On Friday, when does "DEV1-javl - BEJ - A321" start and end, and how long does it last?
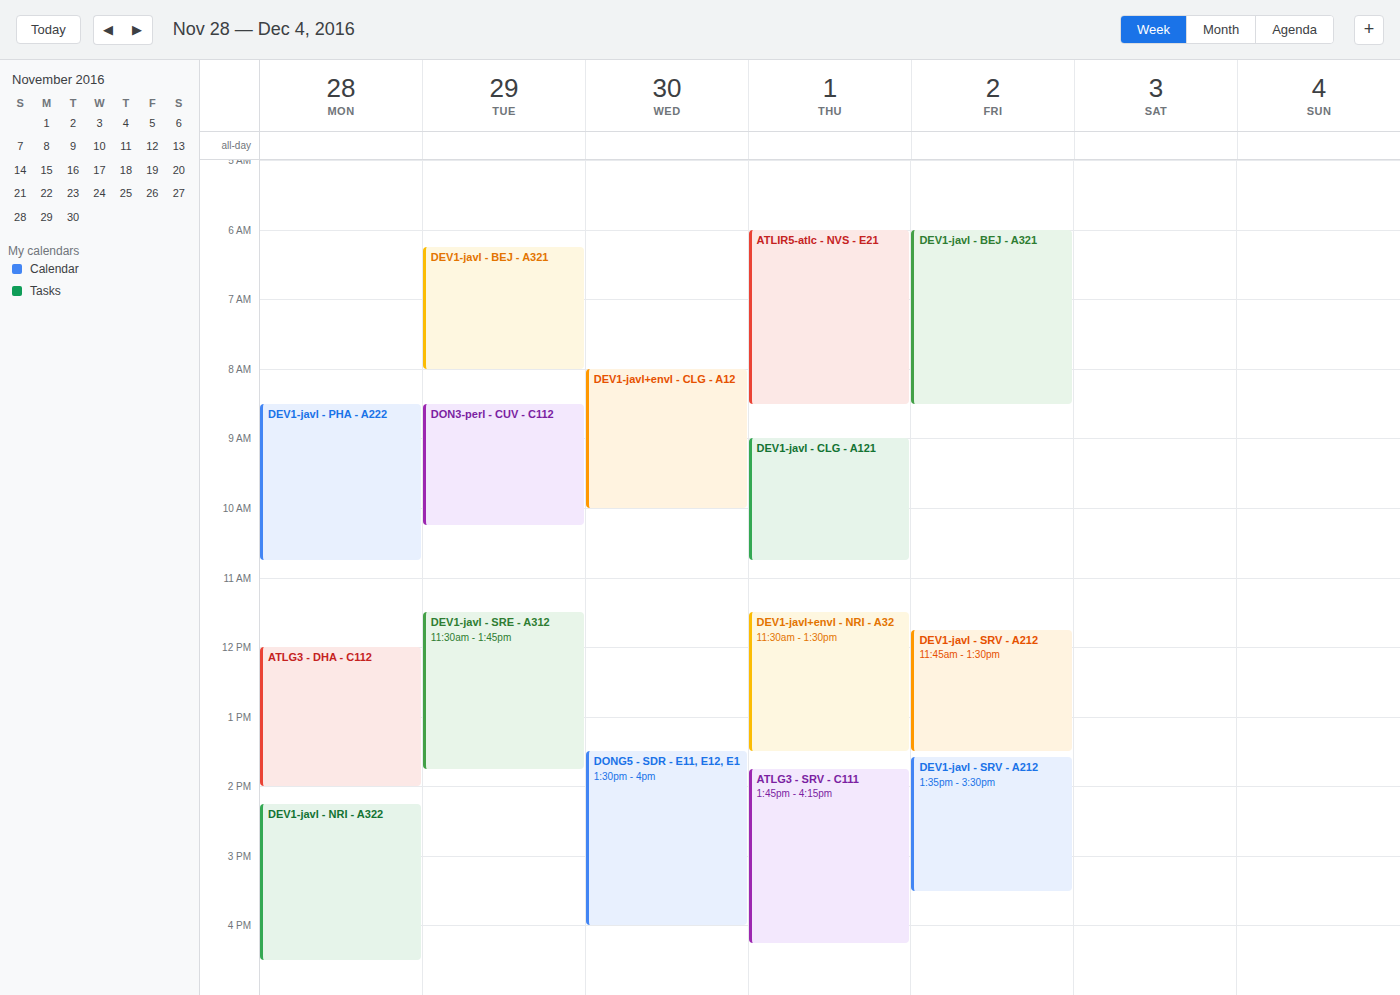
6:00 AM to 8:30 AM, 2 hours 30 minutes